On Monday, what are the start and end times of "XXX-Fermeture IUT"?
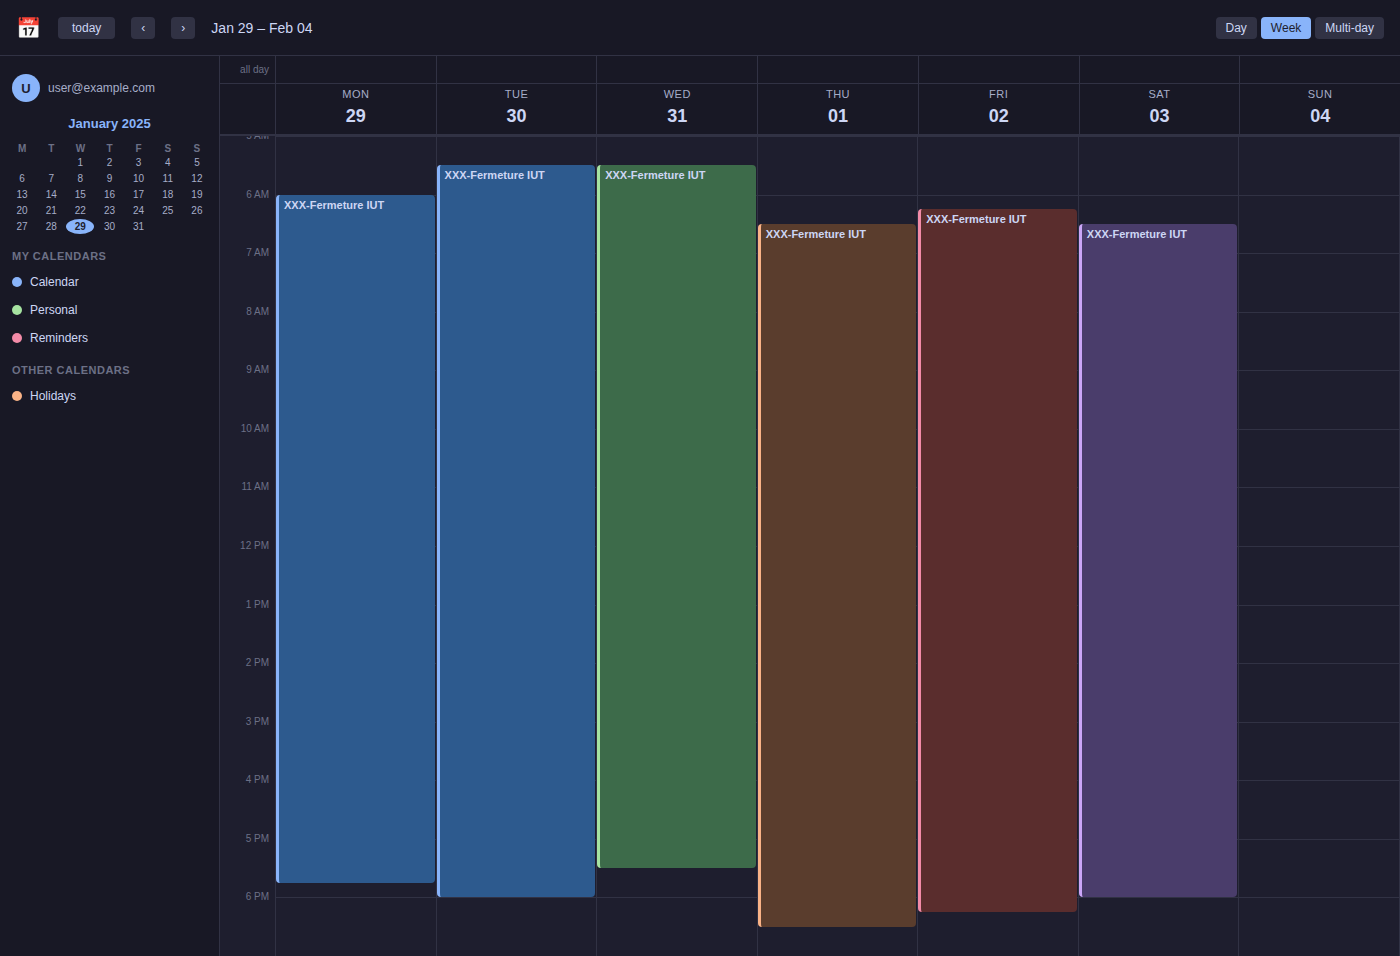
06:00 to 17:45